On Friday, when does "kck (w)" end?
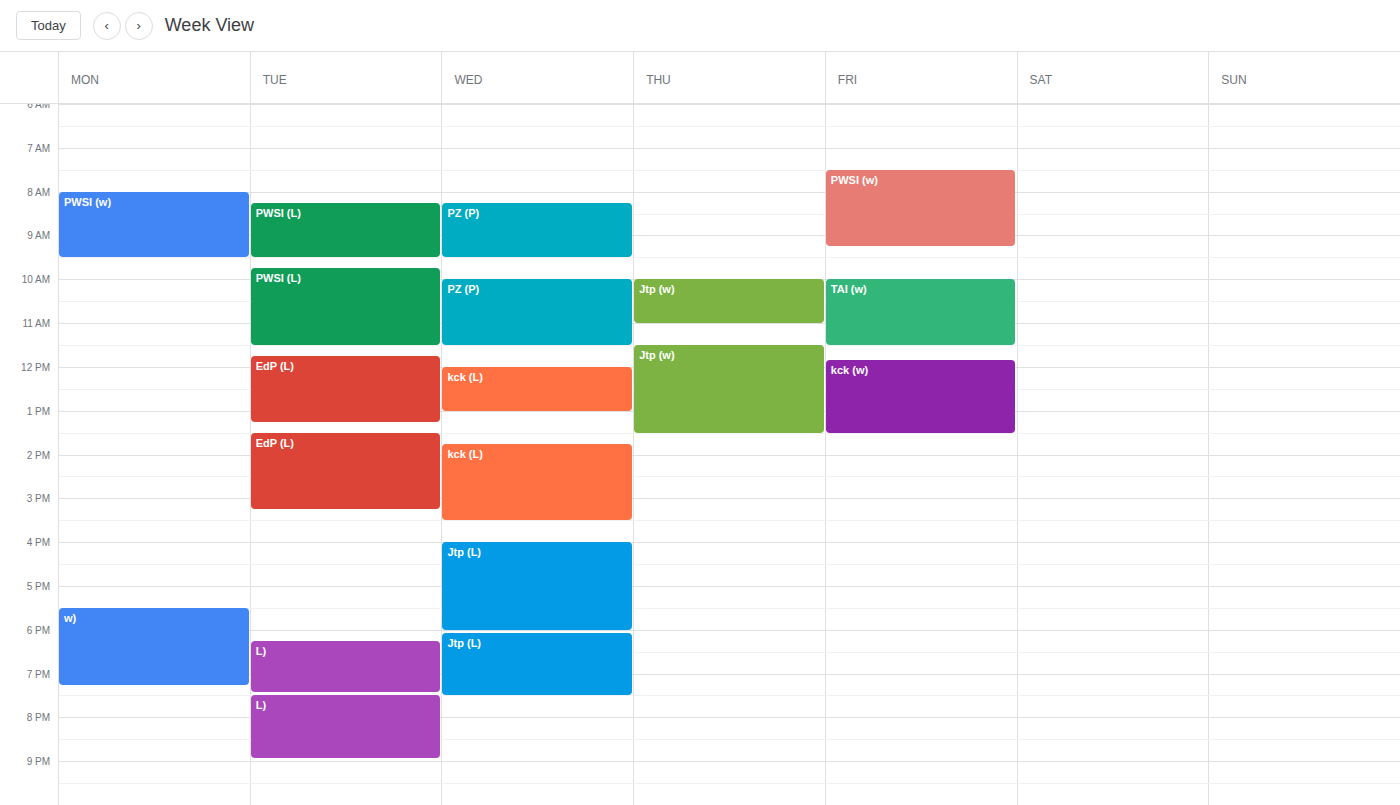
1:30 PM